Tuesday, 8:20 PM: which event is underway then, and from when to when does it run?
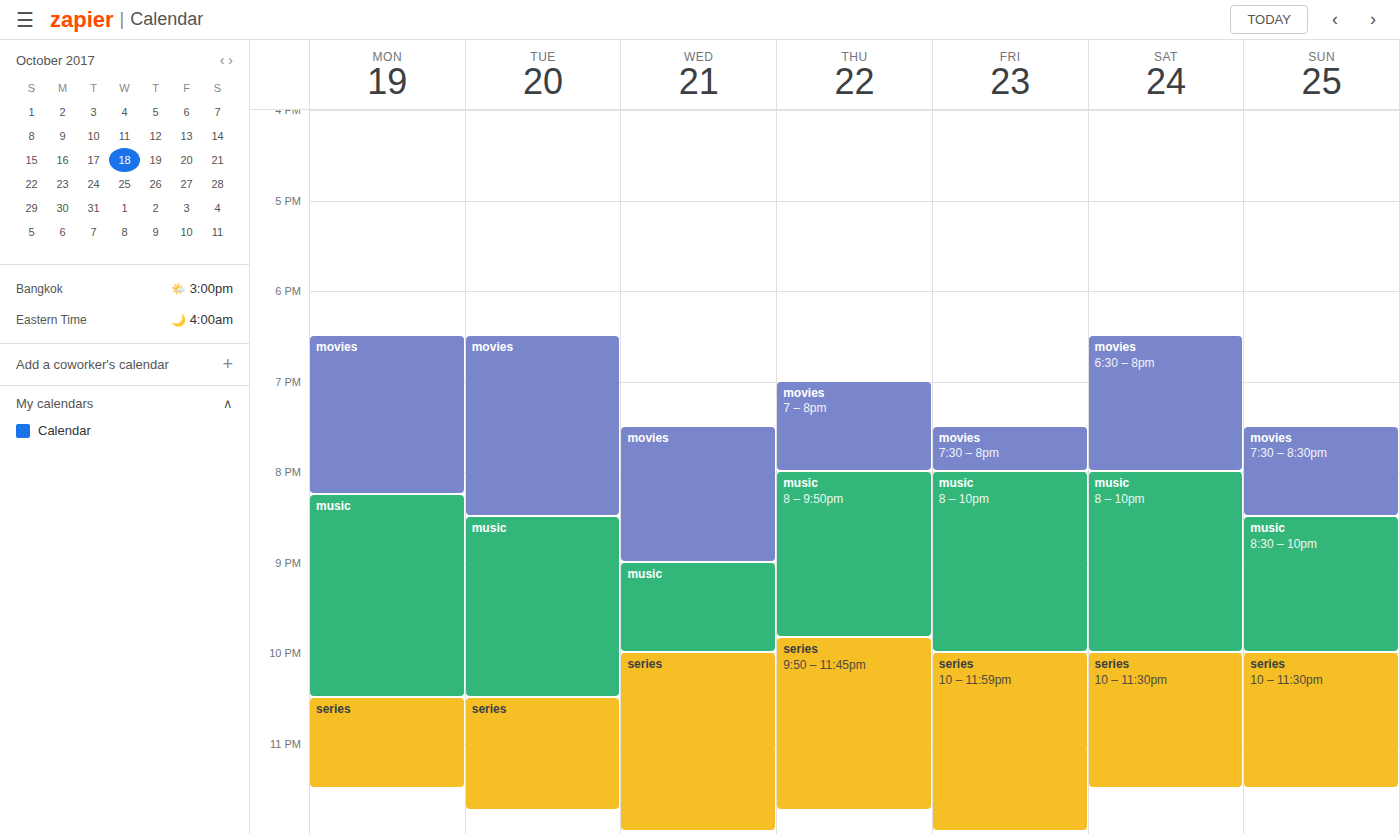
"movies", 6:30 PM to 8:30 PM